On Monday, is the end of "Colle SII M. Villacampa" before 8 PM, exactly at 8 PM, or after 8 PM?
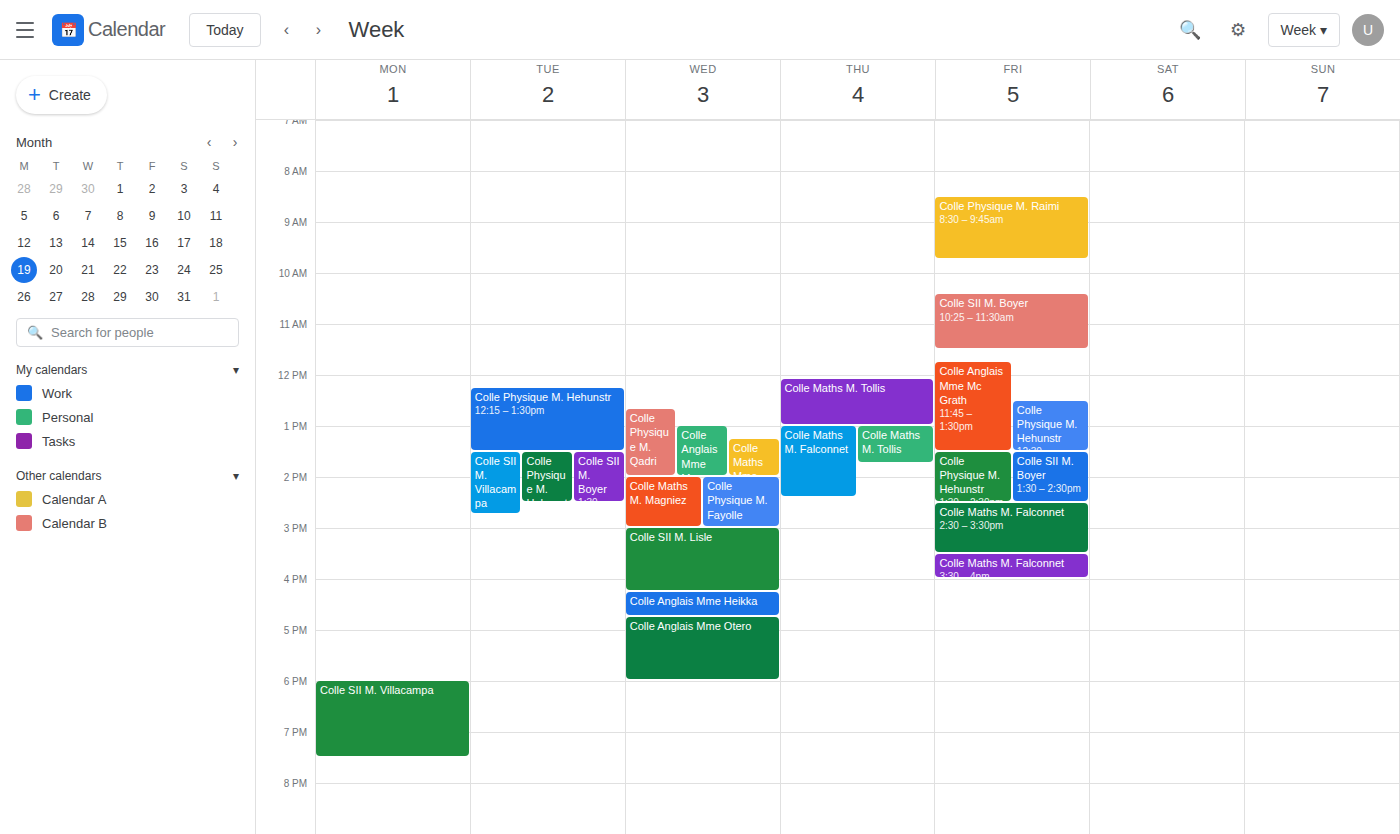
7:30 PM -- before 8 PM, 30 minutes above the 8 PM line.